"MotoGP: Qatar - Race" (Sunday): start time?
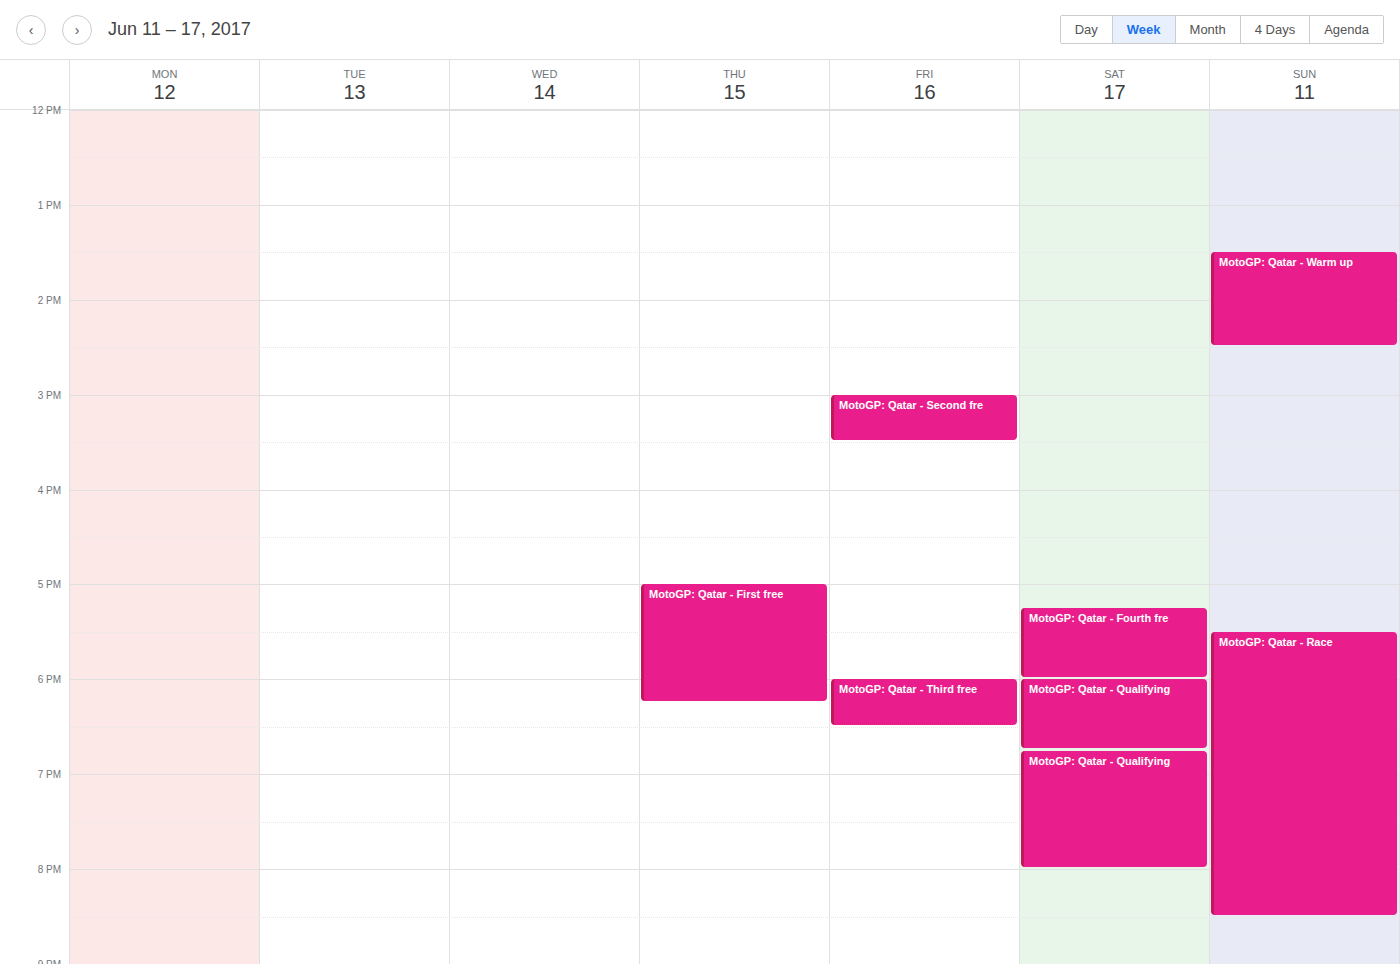
5:30 PM